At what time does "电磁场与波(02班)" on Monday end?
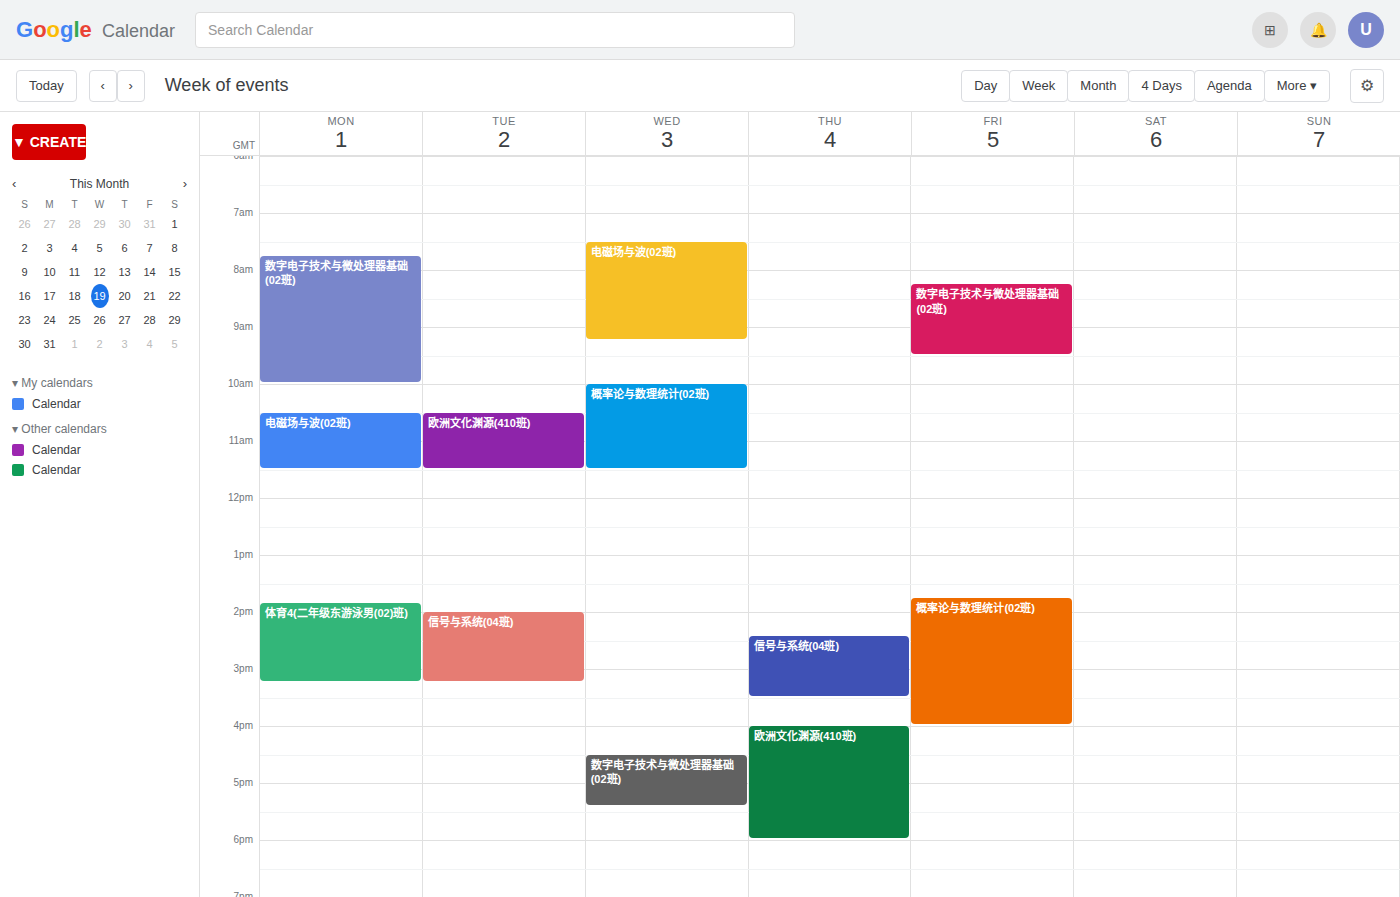
11:30 AM